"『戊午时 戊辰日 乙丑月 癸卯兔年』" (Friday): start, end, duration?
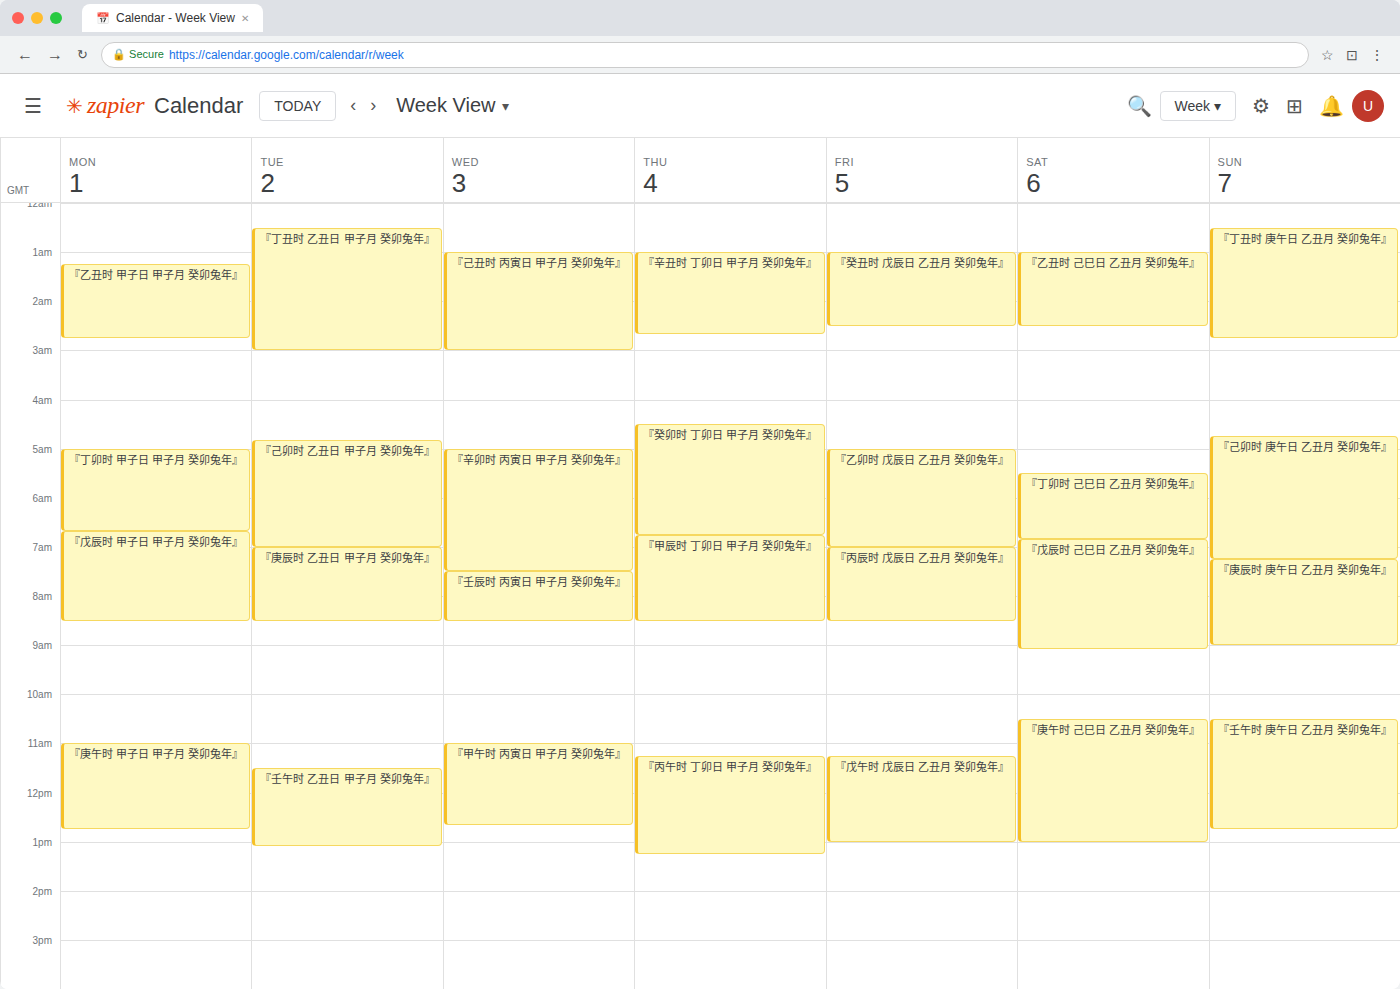
11:15 AM to 1:00 PM, 1 hour 45 minutes